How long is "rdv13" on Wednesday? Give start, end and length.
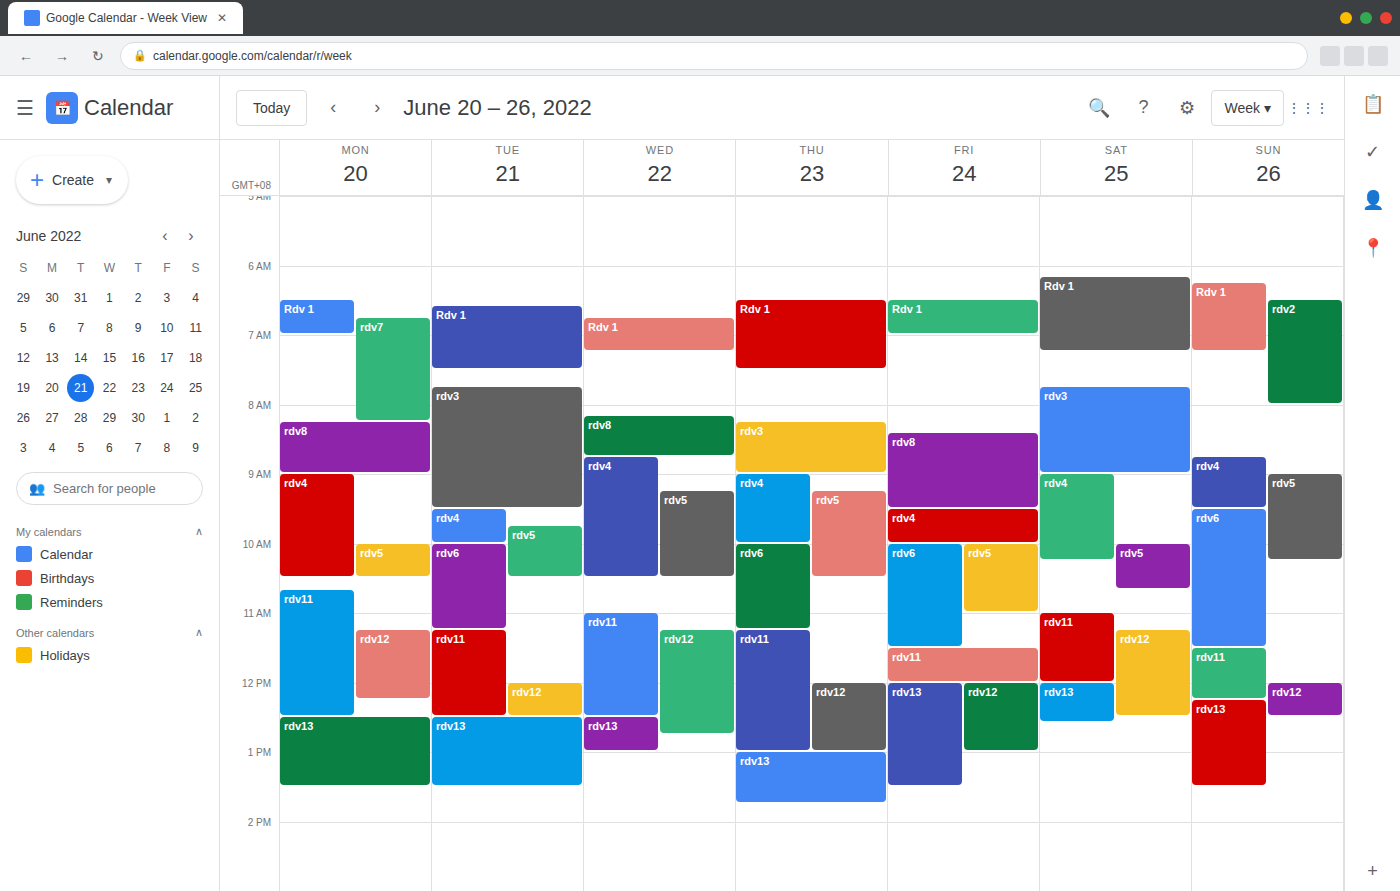
12:30 PM to 1:00 PM, 30 minutes